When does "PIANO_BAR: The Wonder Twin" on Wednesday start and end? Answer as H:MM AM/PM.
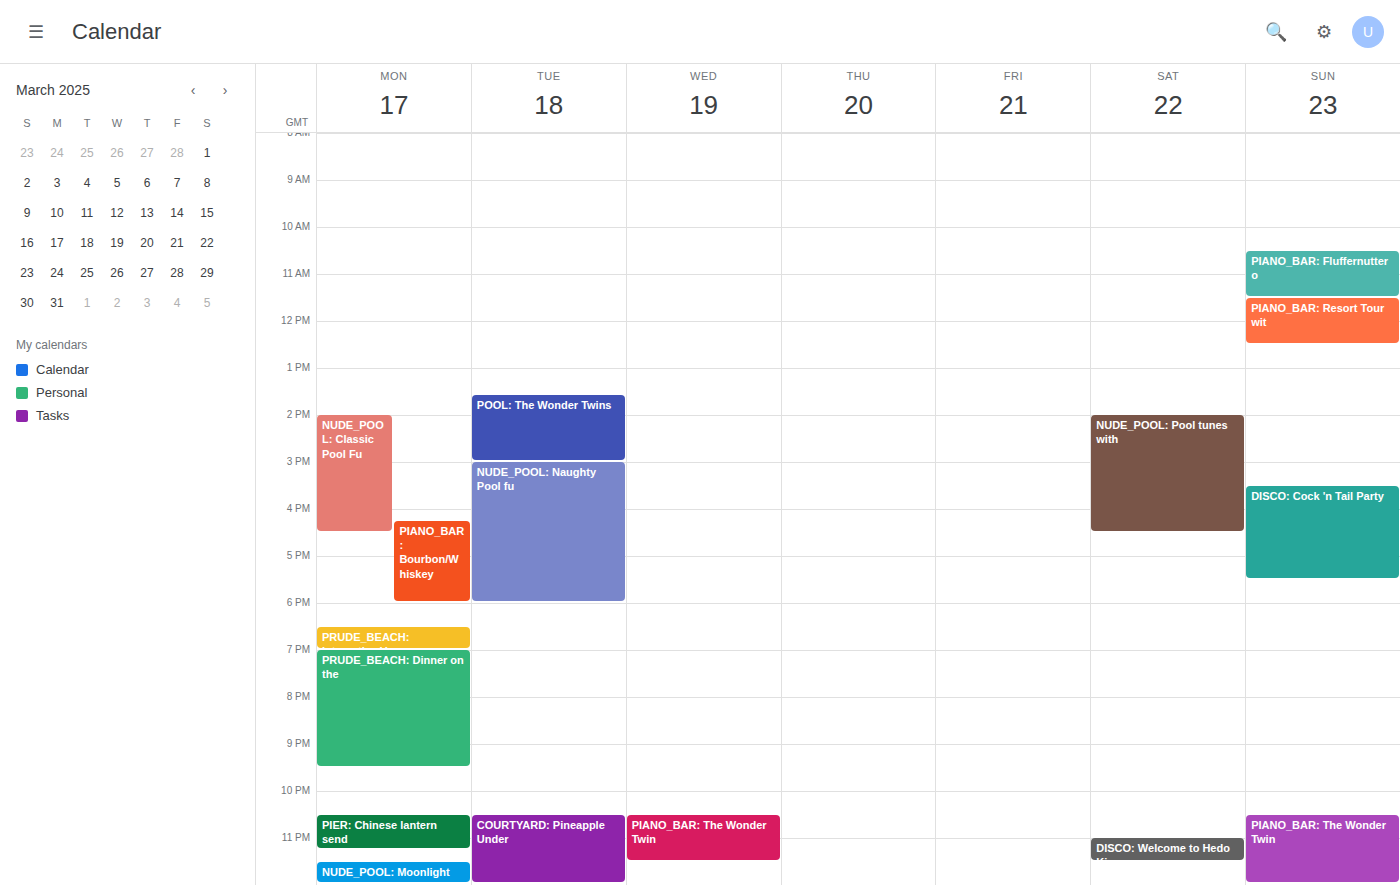
10:30 PM to 11:30 PM